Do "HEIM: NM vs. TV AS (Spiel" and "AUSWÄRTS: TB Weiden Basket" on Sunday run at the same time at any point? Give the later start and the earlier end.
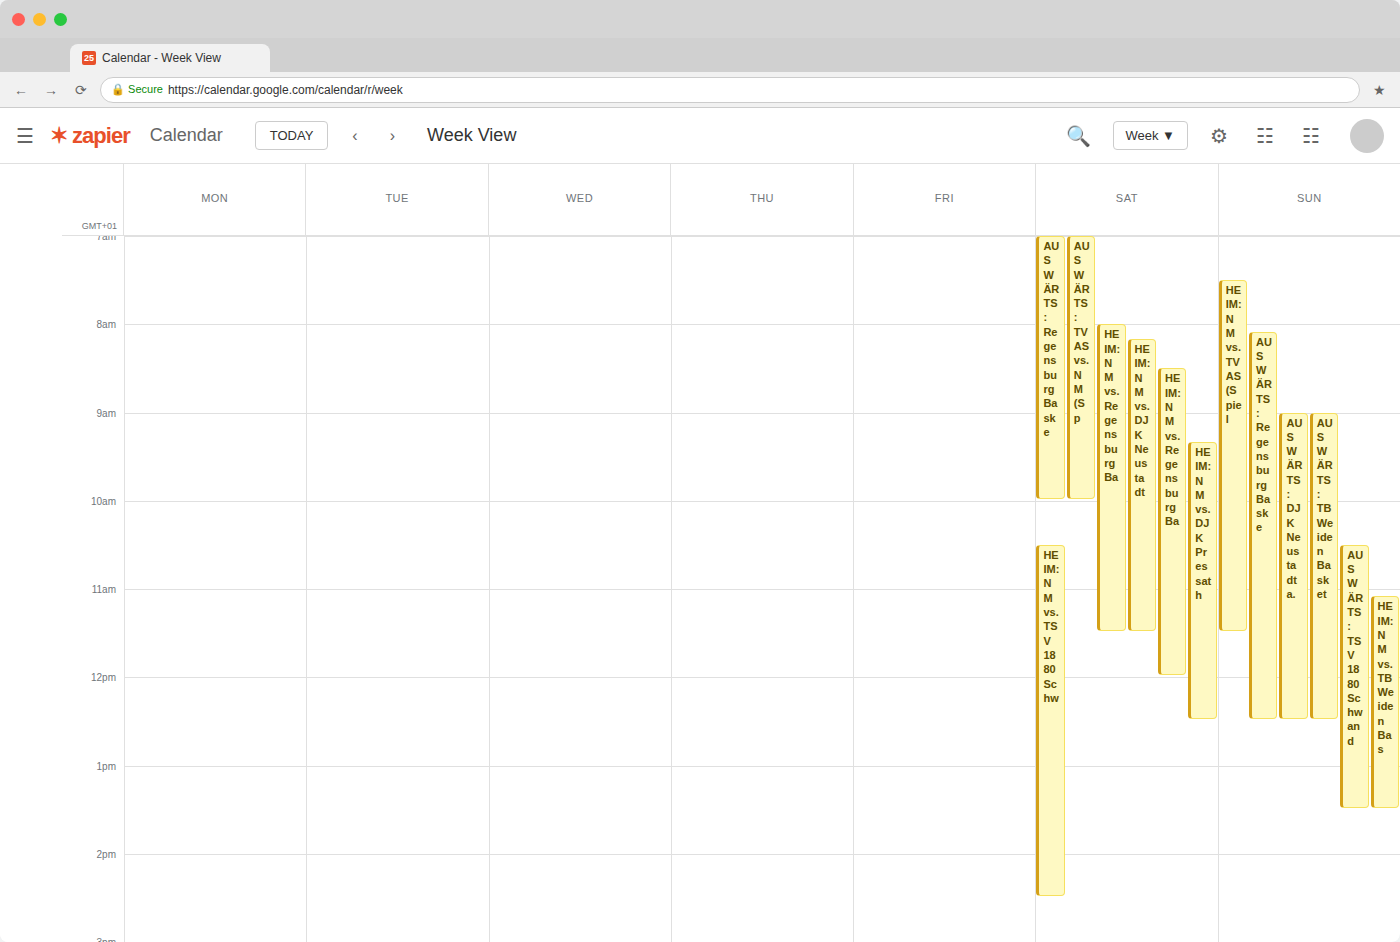
"AUSWÄRTS: TB Weiden Basket" starts at 9:00 AM, before "HEIM: NM vs. TV AS (Spiel" ends at 11:30 AM -- they overlap.